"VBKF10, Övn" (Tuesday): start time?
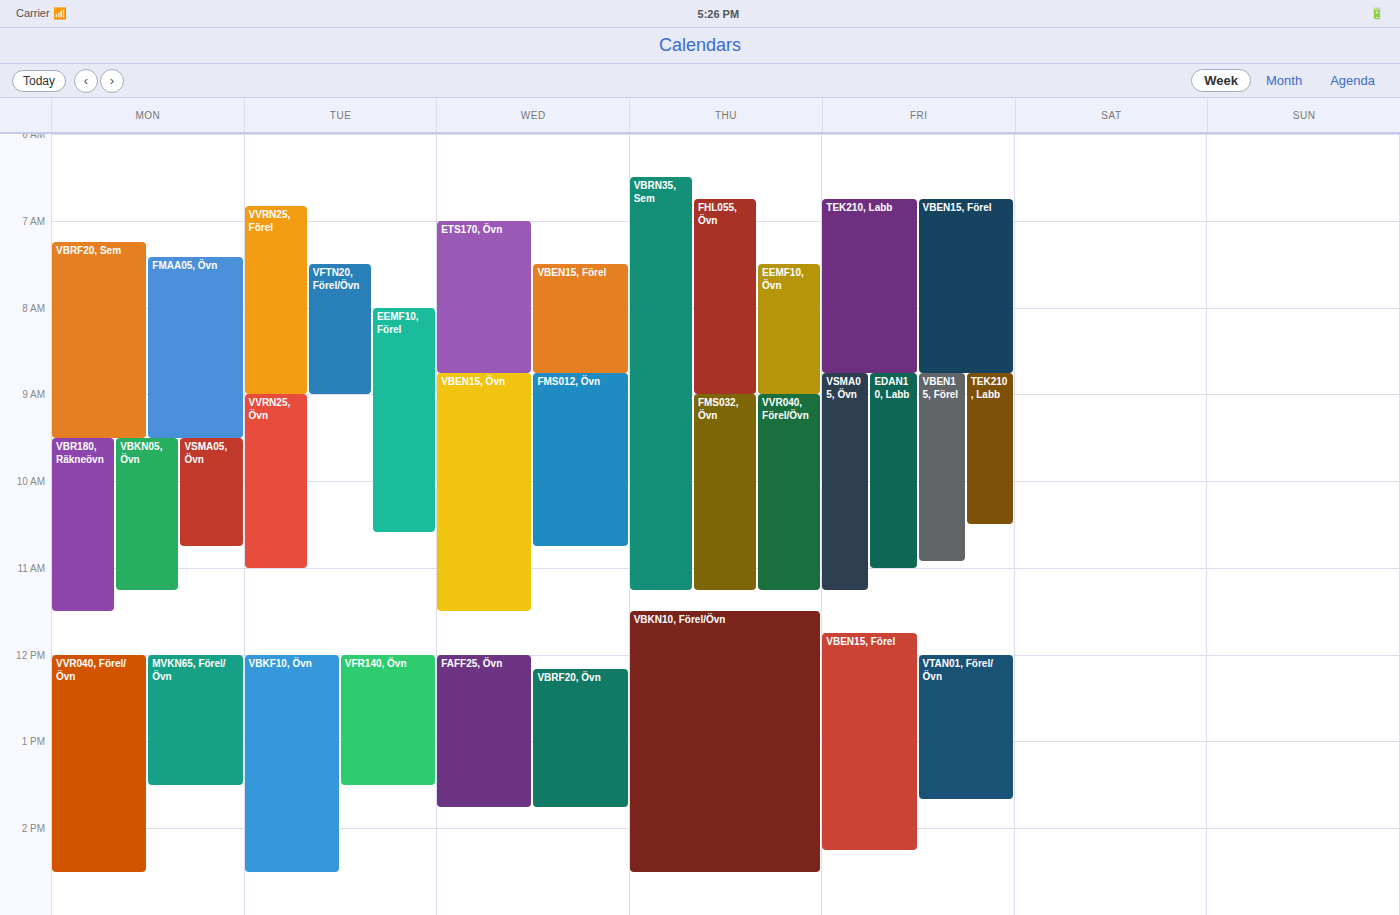
12:00 PM